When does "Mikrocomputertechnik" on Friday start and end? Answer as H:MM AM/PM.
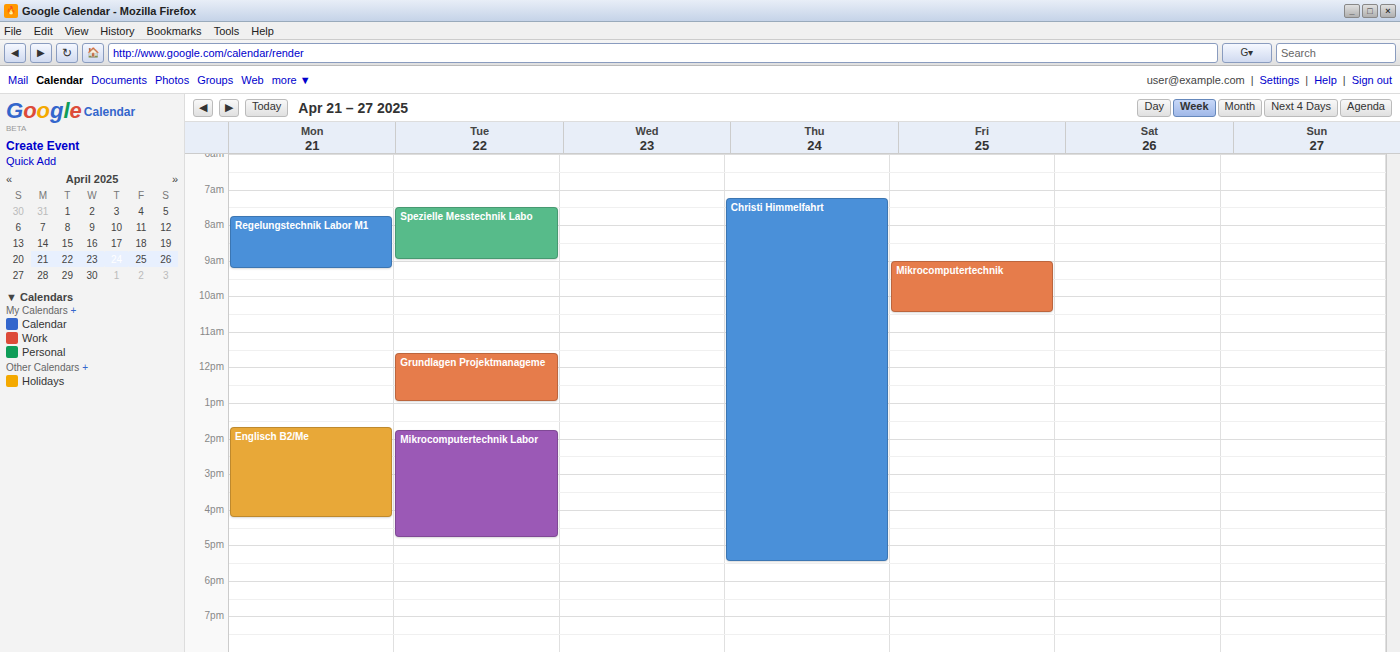
9:00 AM to 10:30 AM